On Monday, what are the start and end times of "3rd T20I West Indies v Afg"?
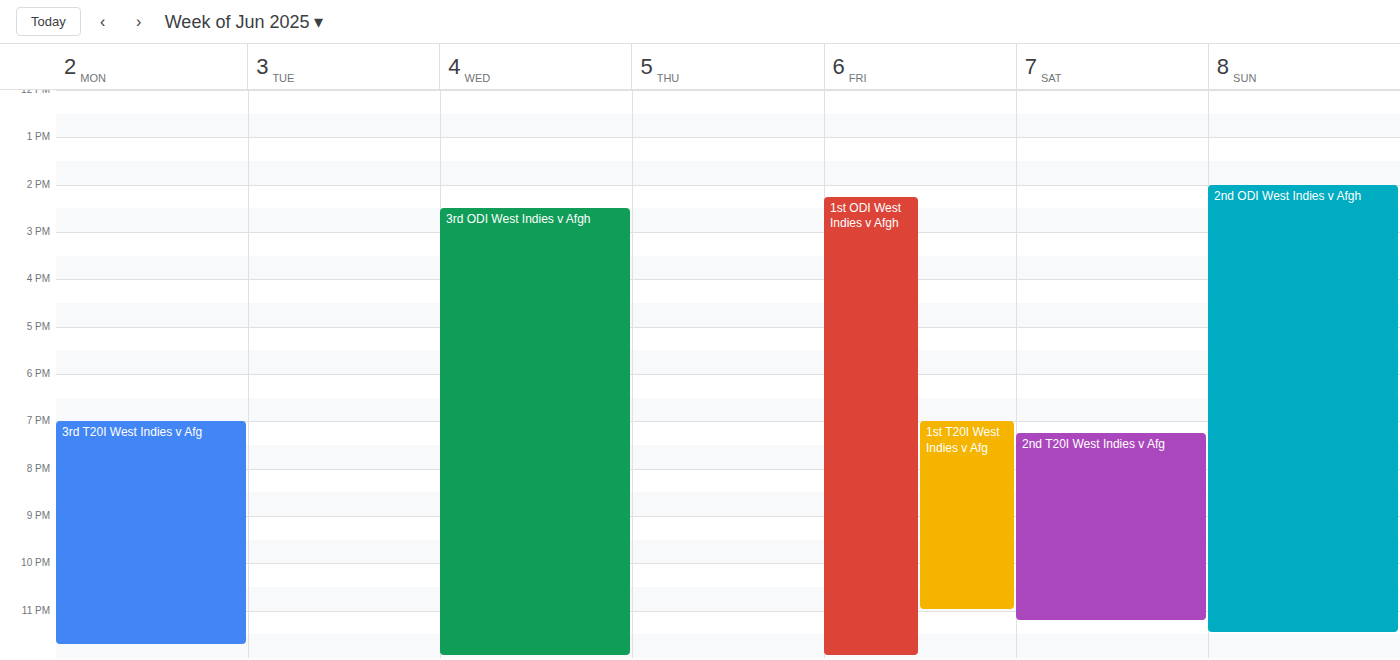
7:00 PM to 11:45 PM